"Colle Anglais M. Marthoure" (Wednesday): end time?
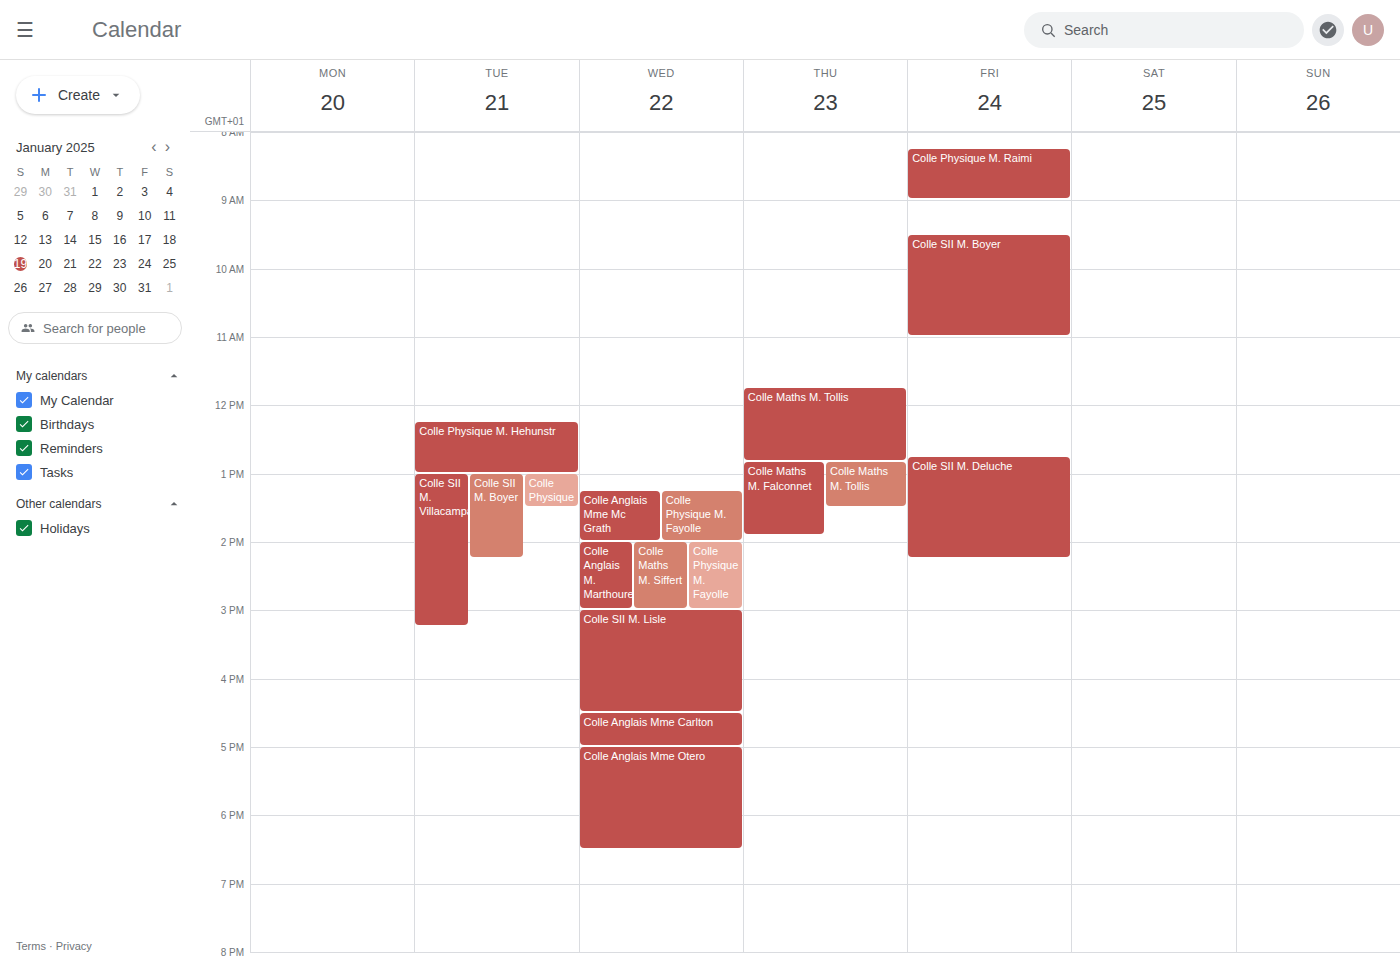
3:00 PM